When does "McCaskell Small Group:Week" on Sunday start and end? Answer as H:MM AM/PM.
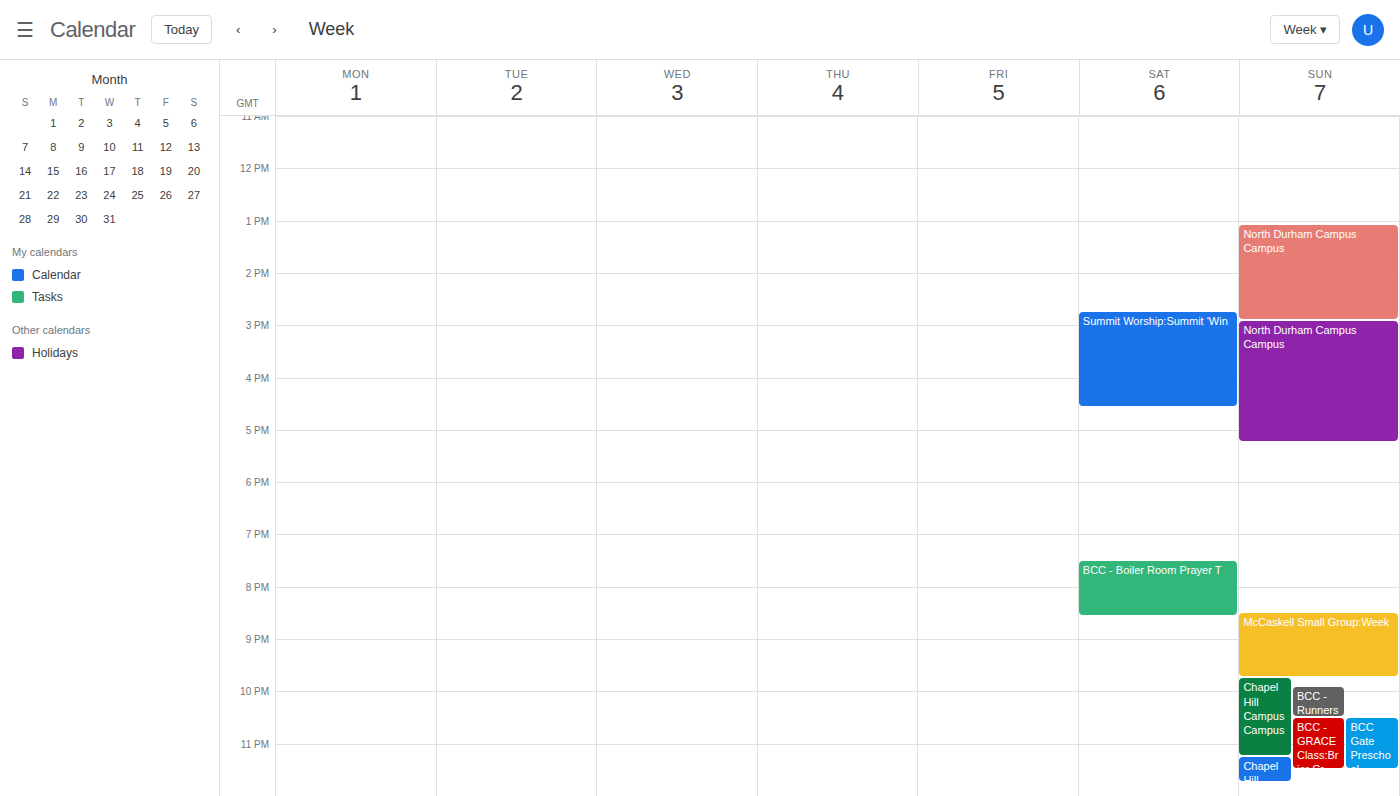
8:30 PM to 9:45 PM